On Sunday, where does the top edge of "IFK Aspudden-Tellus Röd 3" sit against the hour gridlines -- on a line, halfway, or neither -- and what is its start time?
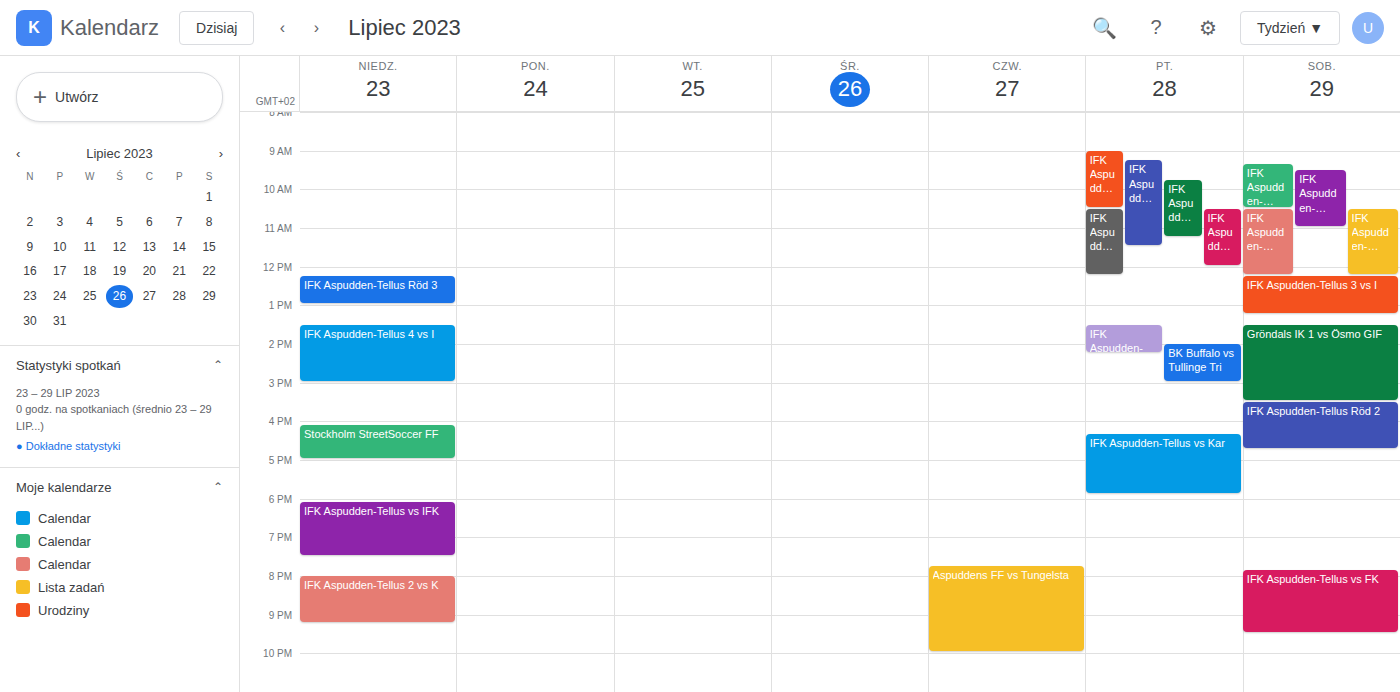
12:15 PM -- neither: a quarter of the way from the 12 PM line to the 1 PM line.